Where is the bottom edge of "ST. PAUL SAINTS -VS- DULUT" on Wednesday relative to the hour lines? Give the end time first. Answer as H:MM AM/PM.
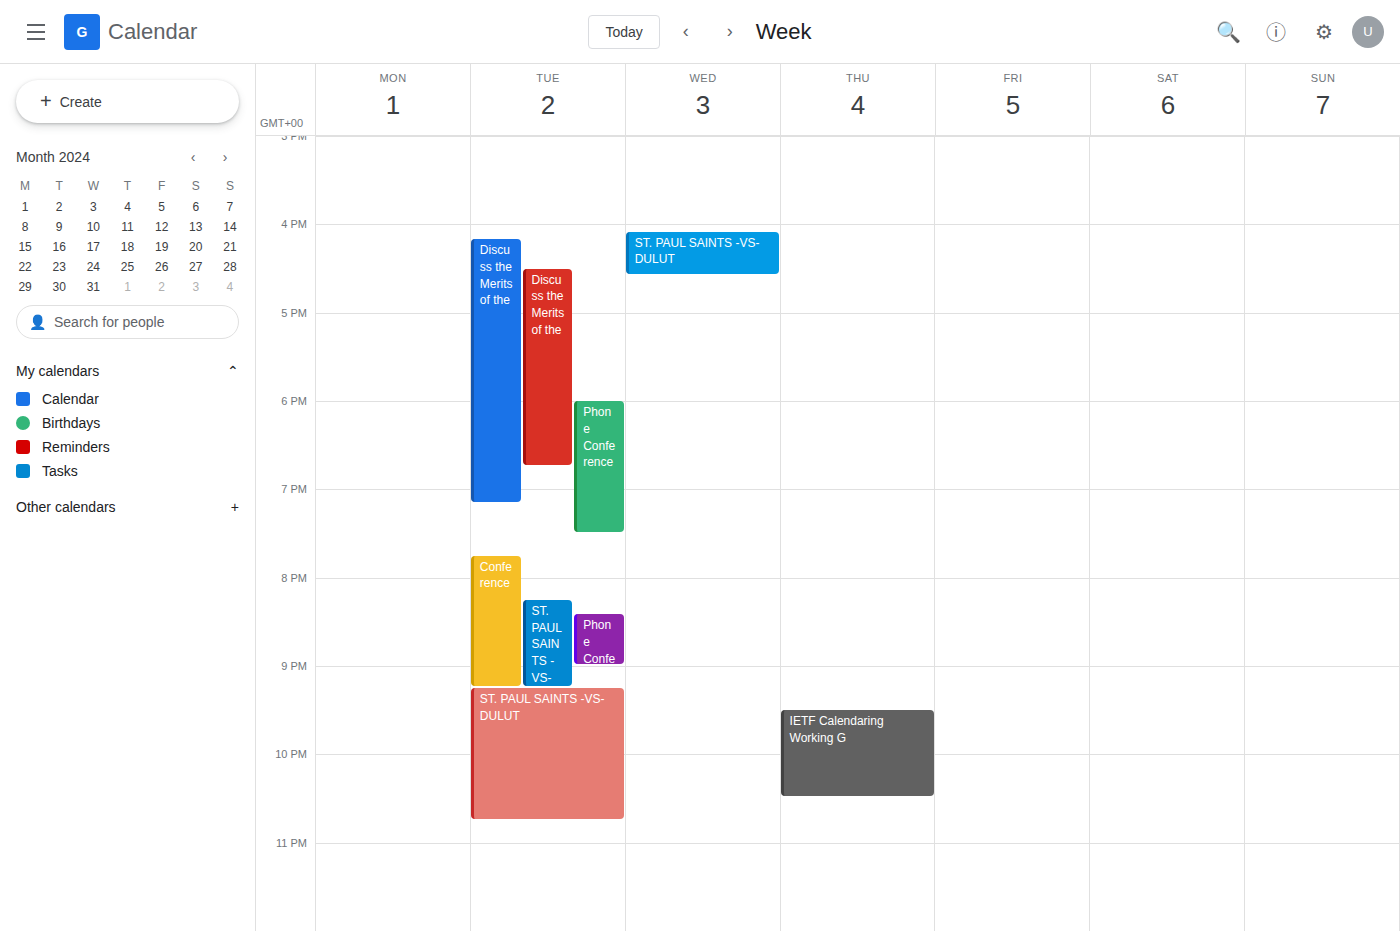
4:35 PM -- neither: 35 minutes below the 4 PM line and 25 minutes above the 5 PM line.